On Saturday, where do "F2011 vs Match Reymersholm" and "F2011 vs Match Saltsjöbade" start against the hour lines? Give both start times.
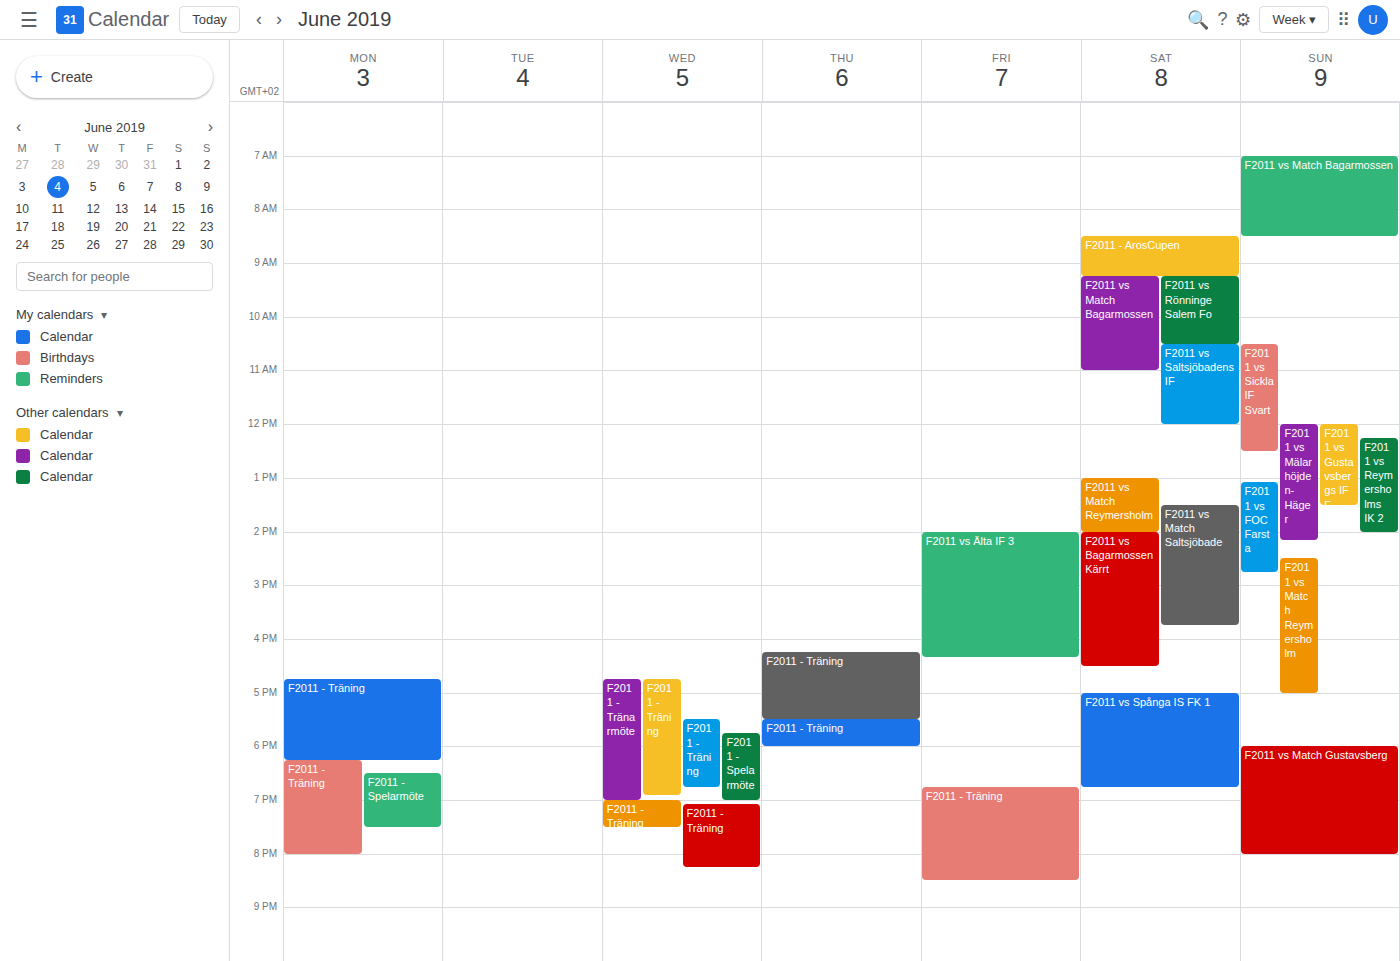
"F2011 vs Match Reymersholm": 1:00 PM, exactly on the 1 PM line. "F2011 vs Match Saltsjöbade": 1:30 PM, halfway between the 1 PM and 2 PM lines.